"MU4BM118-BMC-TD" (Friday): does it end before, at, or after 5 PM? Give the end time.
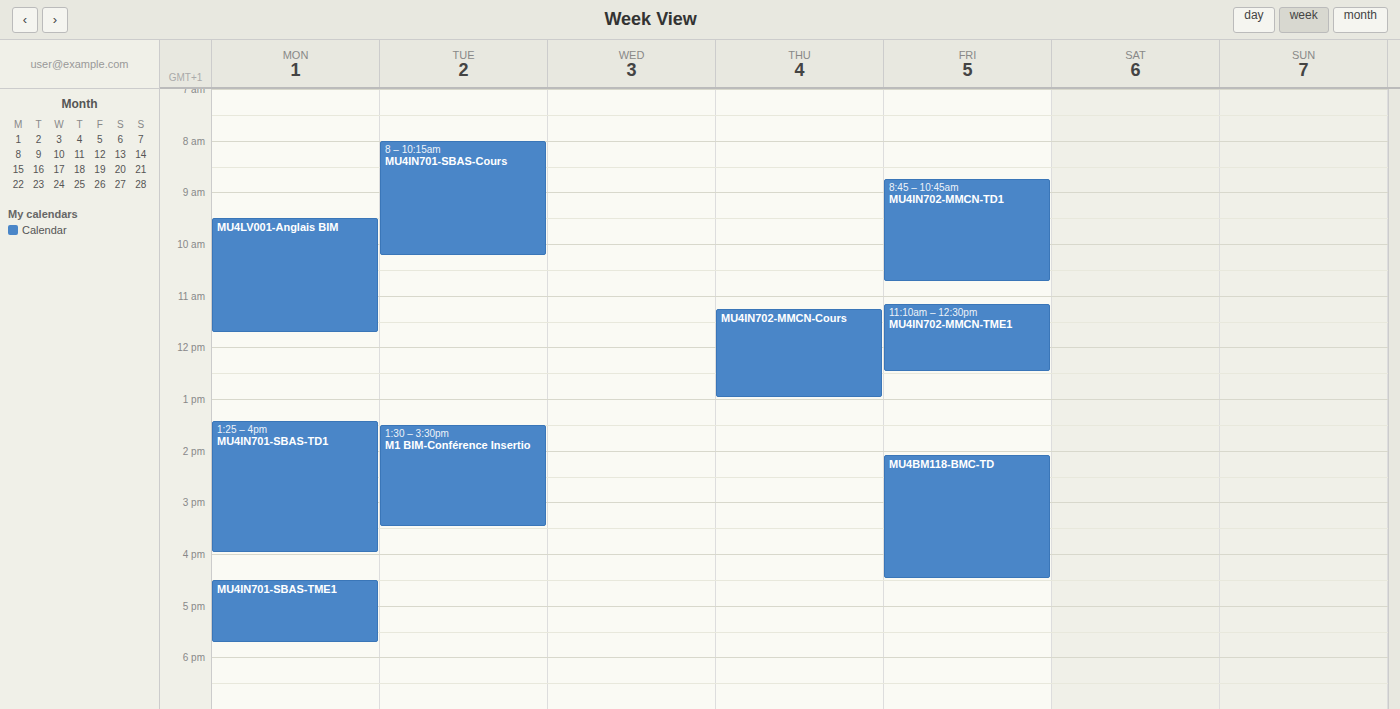
4:30 PM -- before 5 PM, 30 minutes above the 5 PM line.